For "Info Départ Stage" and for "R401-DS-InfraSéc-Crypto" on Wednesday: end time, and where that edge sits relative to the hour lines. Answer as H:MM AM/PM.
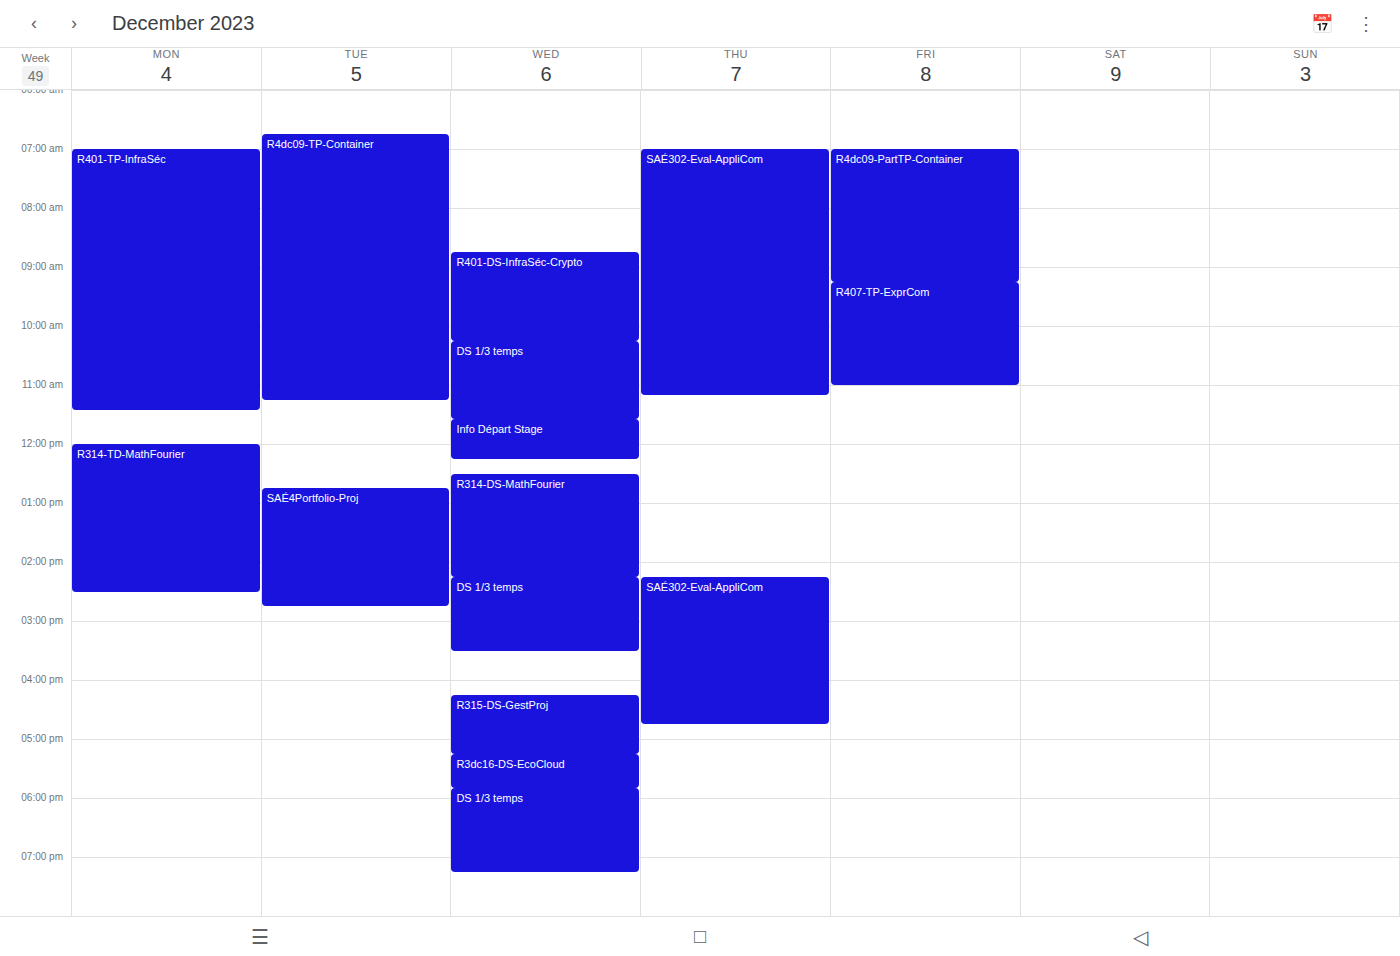
"Info Départ Stage": 12:15 PM, neither: a quarter of the way from the 12 PM line to the 1 PM line. "R401-DS-InfraSéc-Crypto": 10:15 AM, neither: a quarter of the way from the 10 AM line to the 11 AM line.